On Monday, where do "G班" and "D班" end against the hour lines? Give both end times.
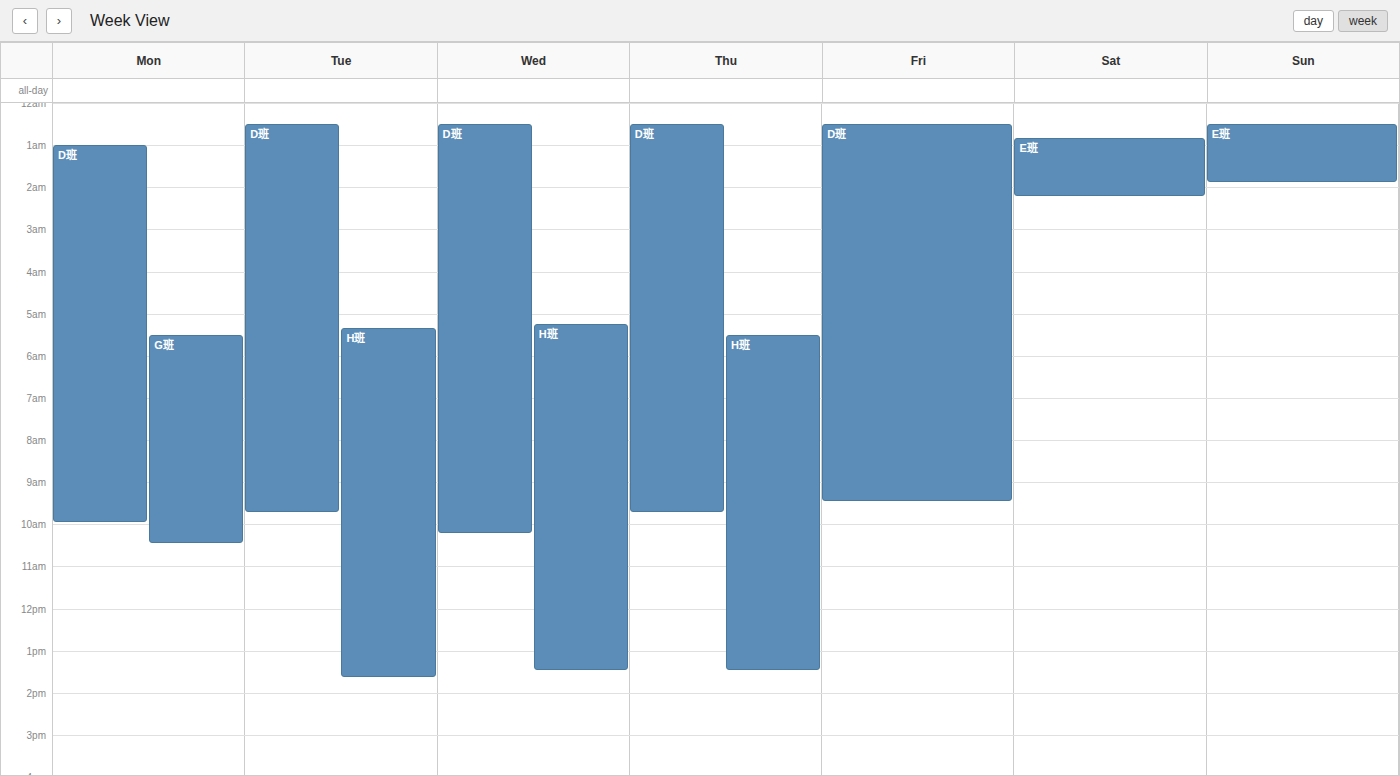
"G班": 10:30 AM, halfway between the 10 AM and 11 AM lines. "D班": 10:00 AM, exactly on the 10 AM line.